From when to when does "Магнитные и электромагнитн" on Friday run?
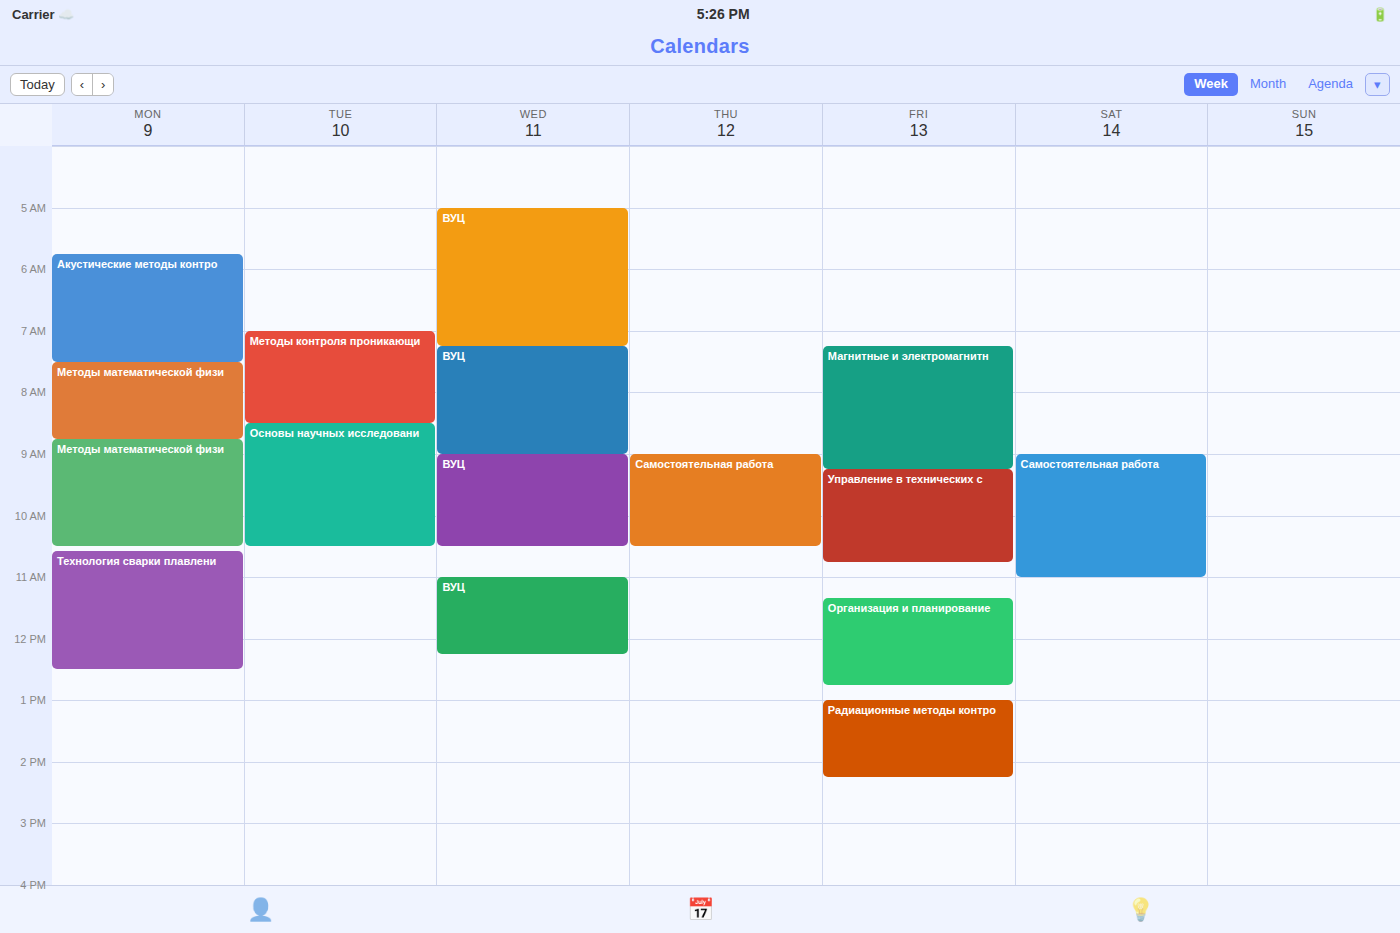
7:15 AM to 9:15 AM